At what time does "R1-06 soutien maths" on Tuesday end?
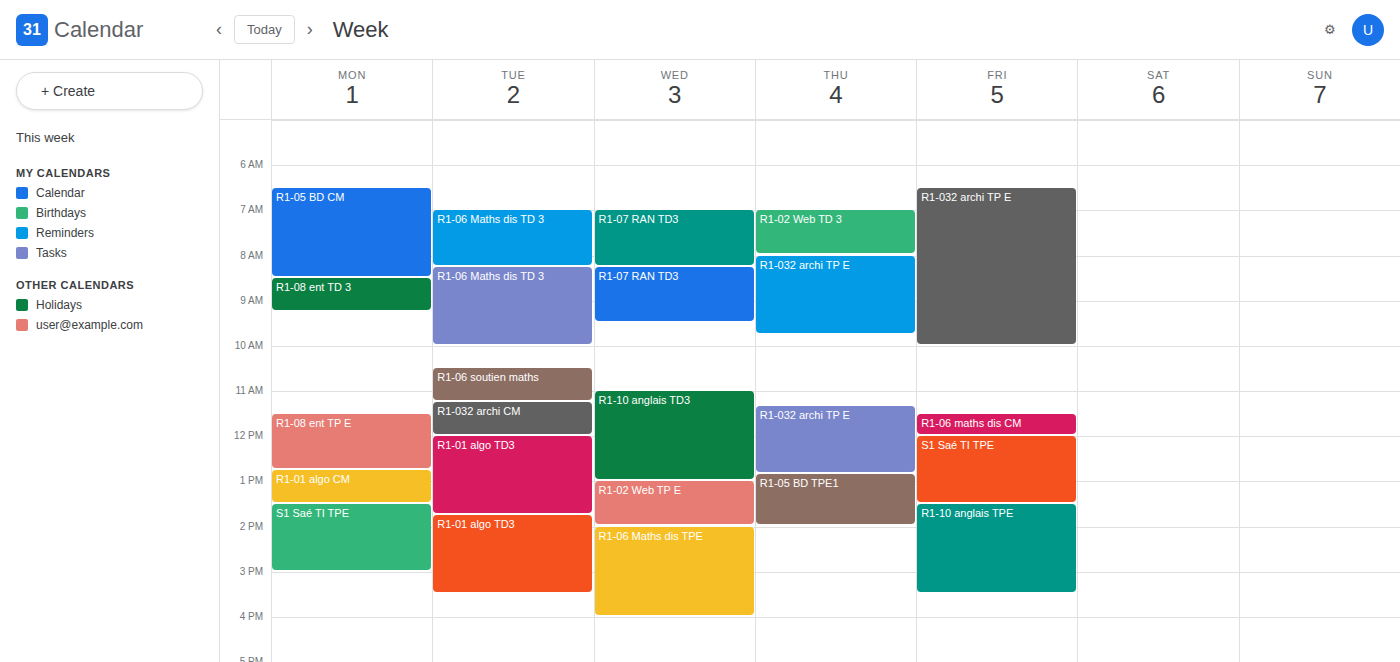
11:15